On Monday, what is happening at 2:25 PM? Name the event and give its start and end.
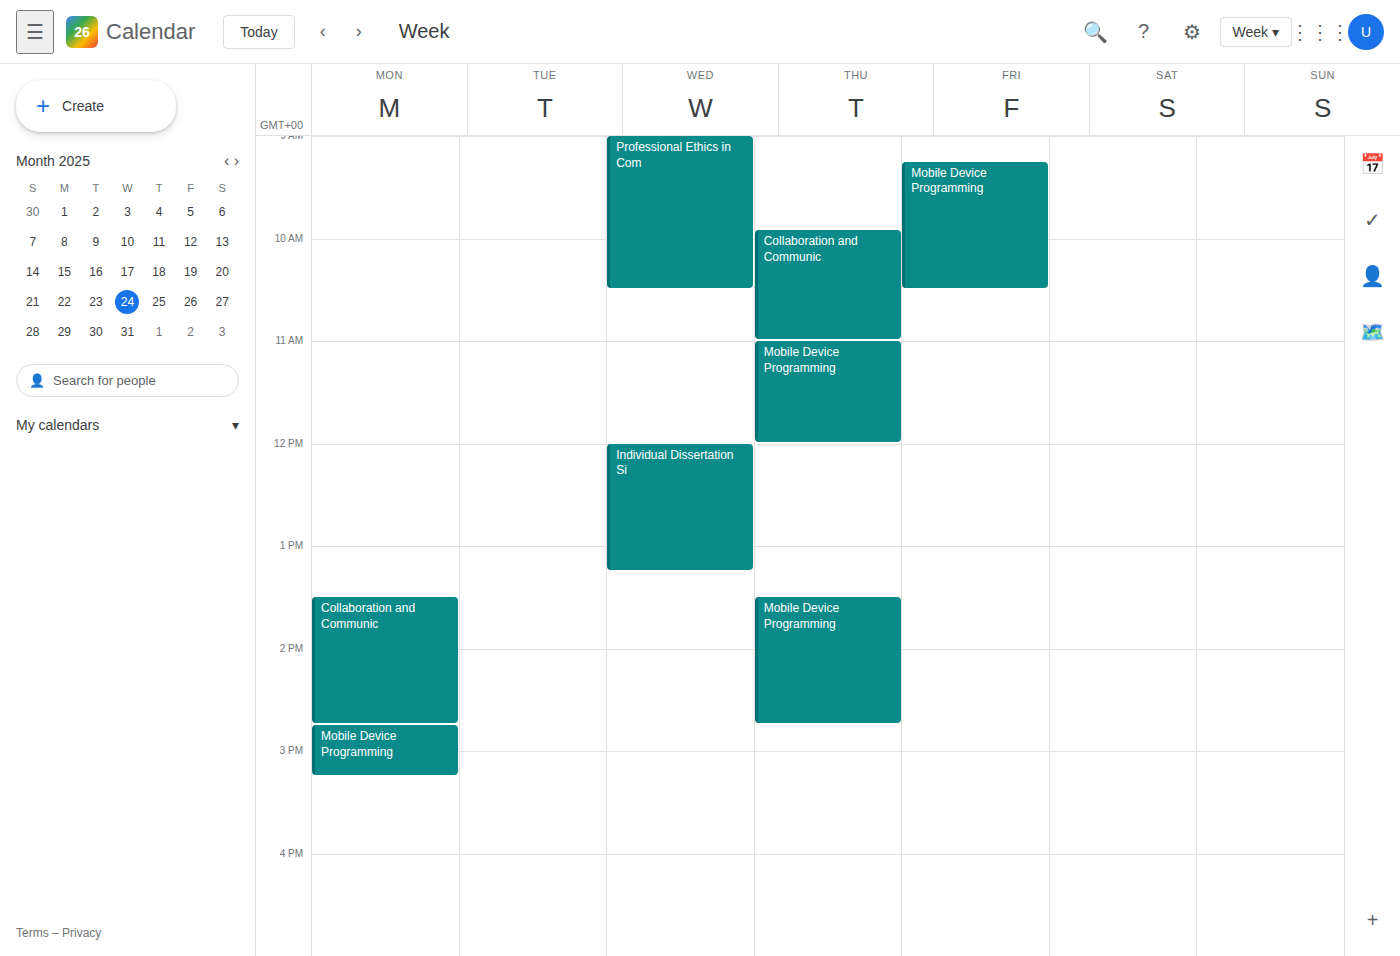
"Collaboration and Communic", 1:30 PM to 2:45 PM